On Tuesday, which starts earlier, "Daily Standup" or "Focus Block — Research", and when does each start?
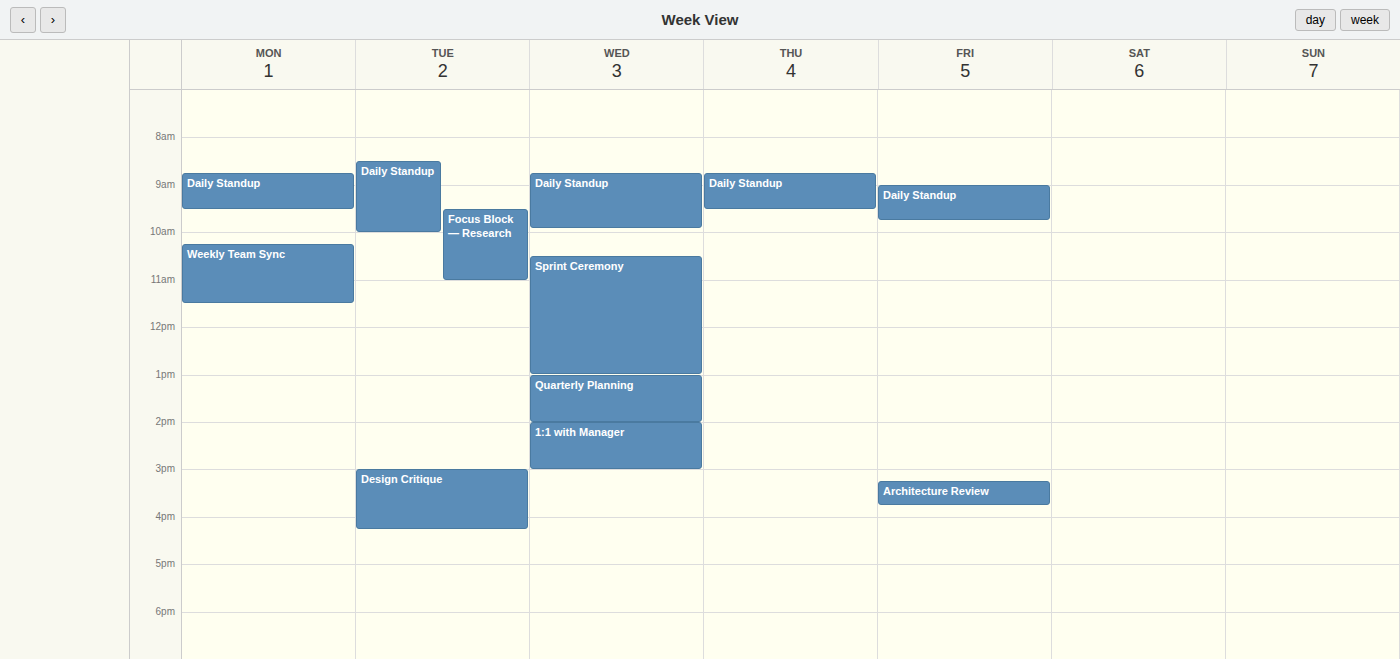
"Daily Standup" 08:30; "Focus Block — Research" 09:30.